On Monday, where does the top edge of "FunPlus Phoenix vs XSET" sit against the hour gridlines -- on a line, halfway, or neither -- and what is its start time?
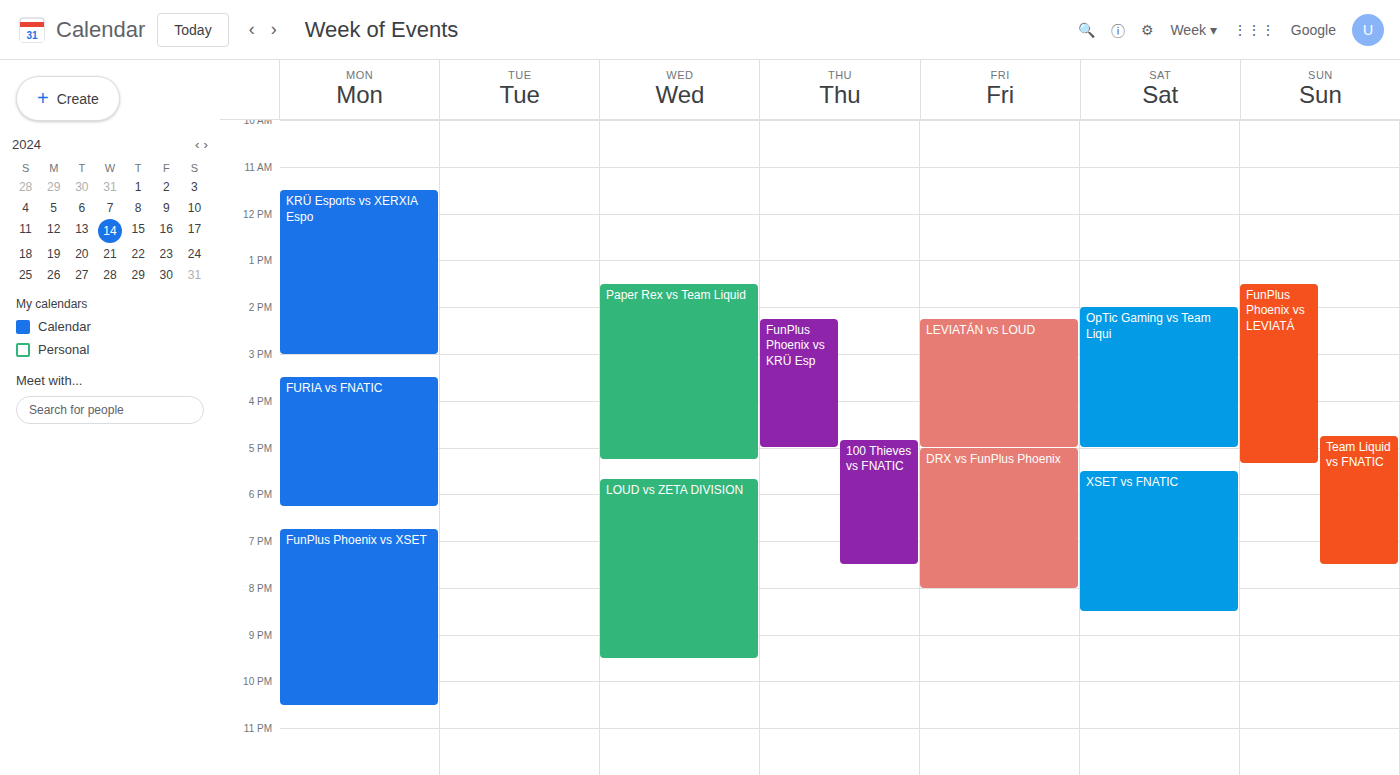
6:45 PM -- neither: three quarters of the way from the 6 PM line to the 7 PM line.